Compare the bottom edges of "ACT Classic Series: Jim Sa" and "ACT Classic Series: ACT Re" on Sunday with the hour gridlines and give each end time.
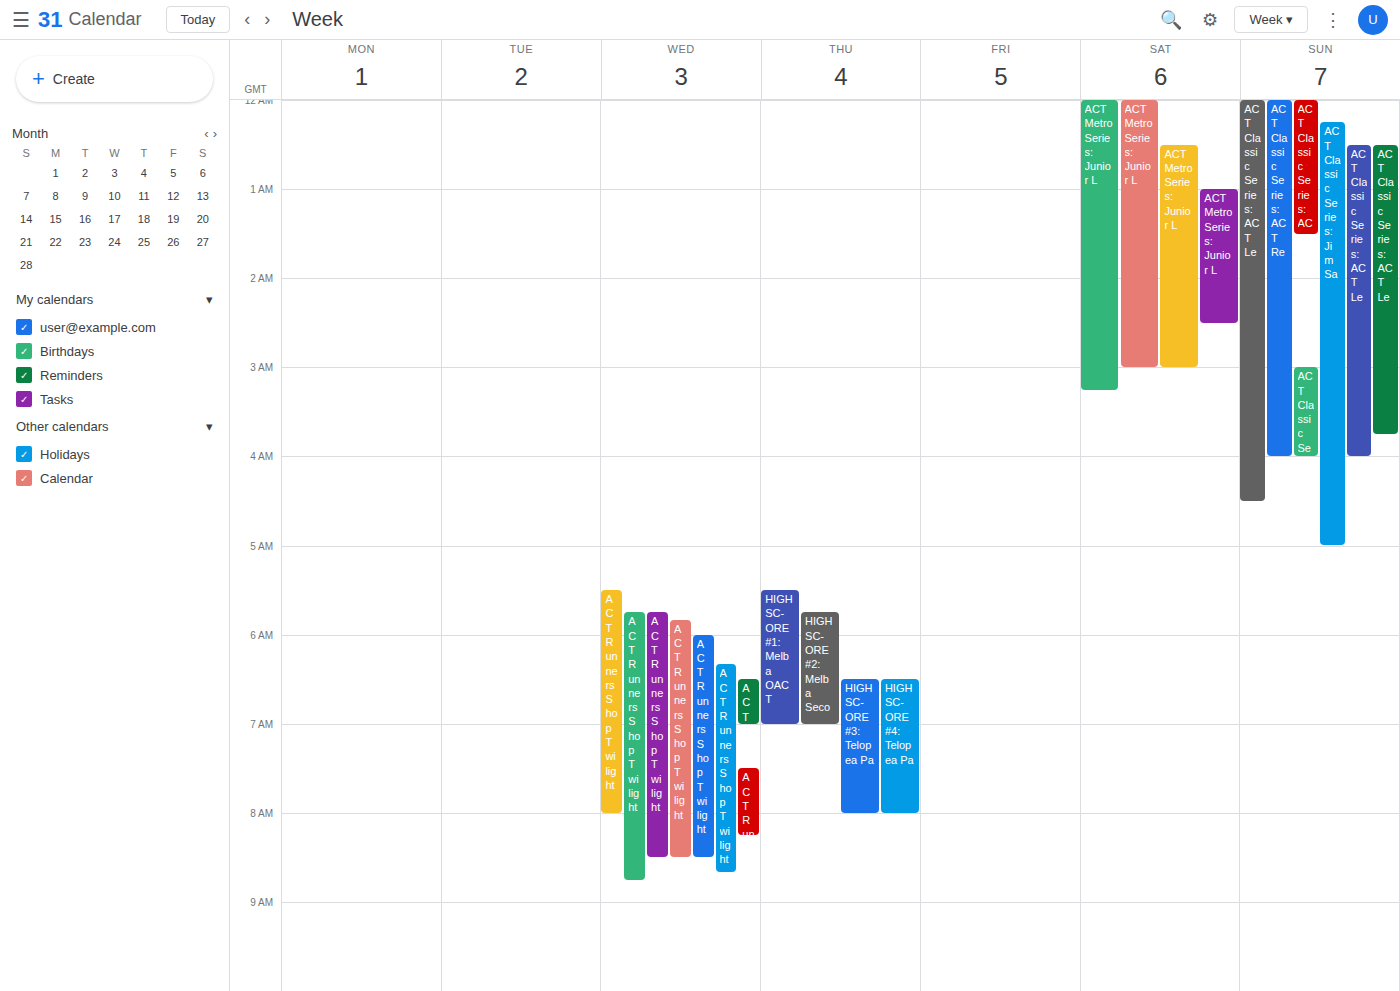
"ACT Classic Series: Jim Sa": 05:00, exactly on the 05:00 line. "ACT Classic Series: ACT Re": 04:00, exactly on the 04:00 line.